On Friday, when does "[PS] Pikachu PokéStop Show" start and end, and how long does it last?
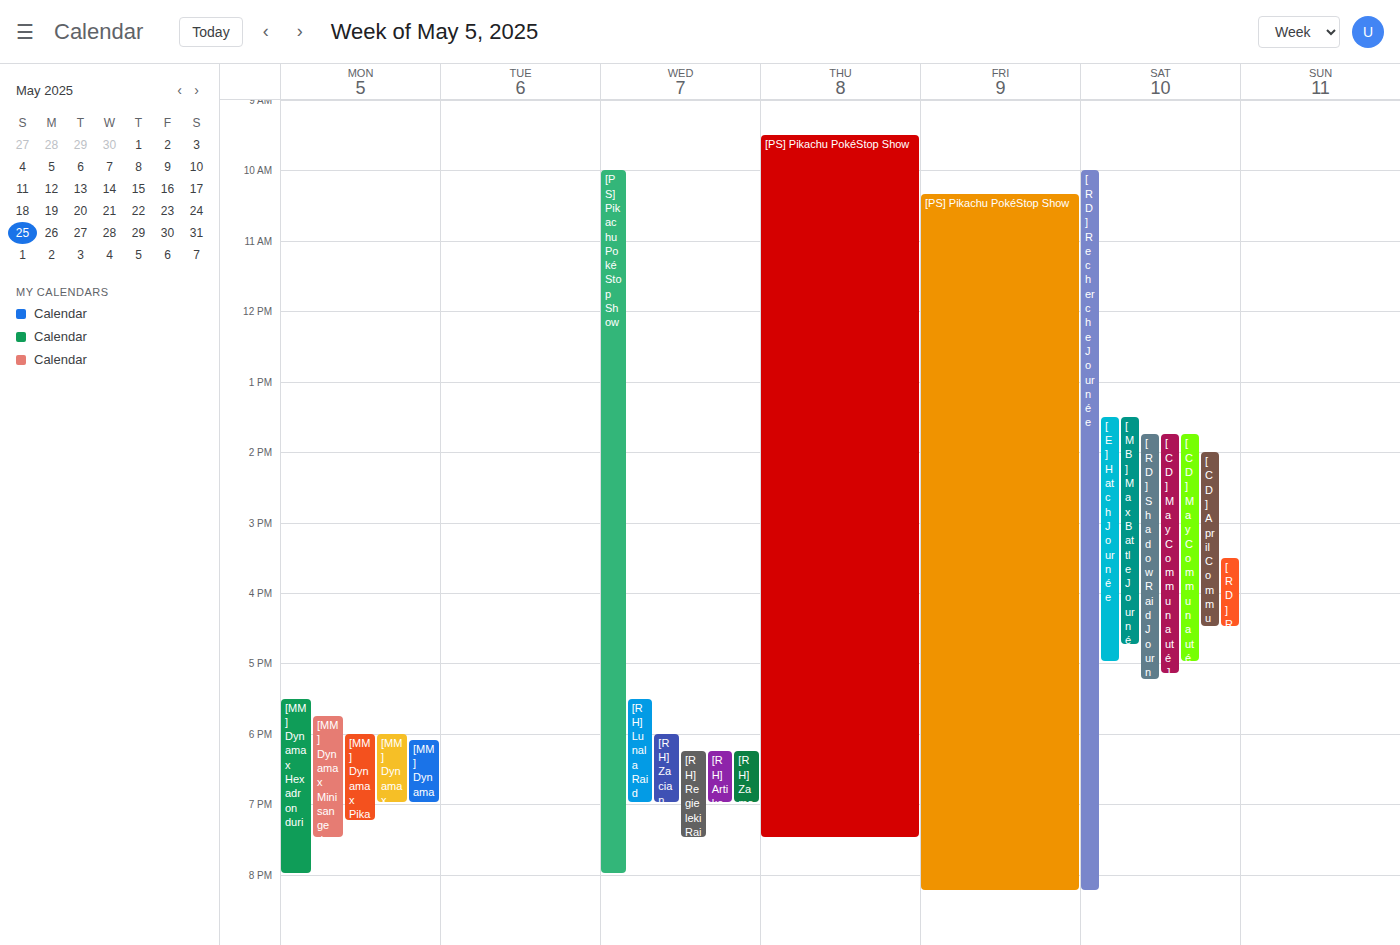
10:20 AM to 8:15 PM, 9 hours 55 minutes